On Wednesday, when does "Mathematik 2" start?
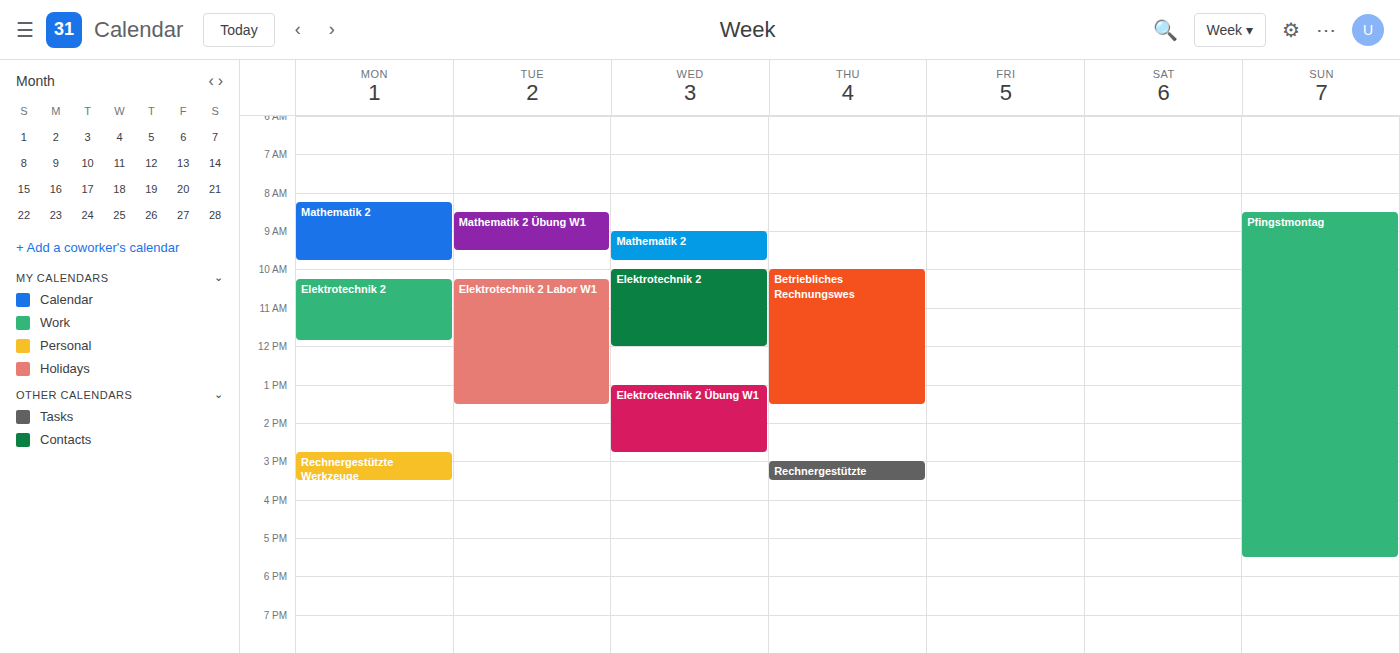
9:00 AM